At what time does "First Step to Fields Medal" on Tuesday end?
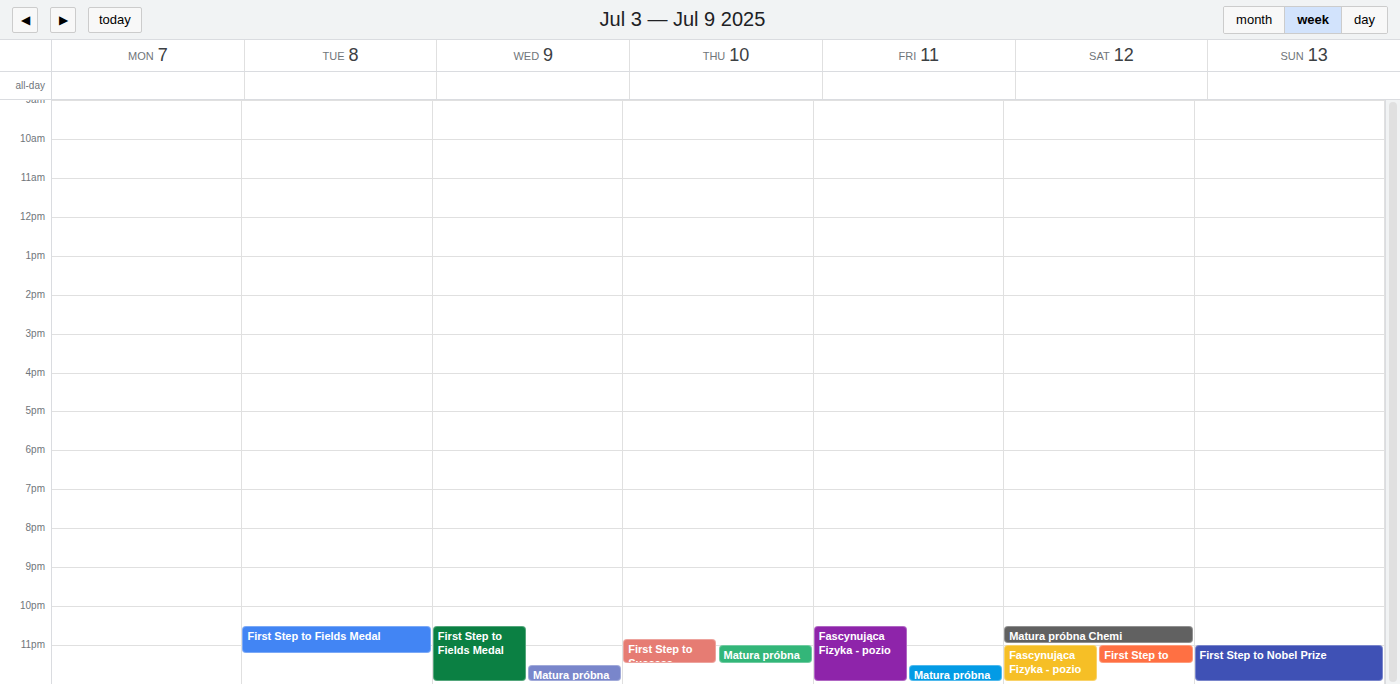
11:15 PM